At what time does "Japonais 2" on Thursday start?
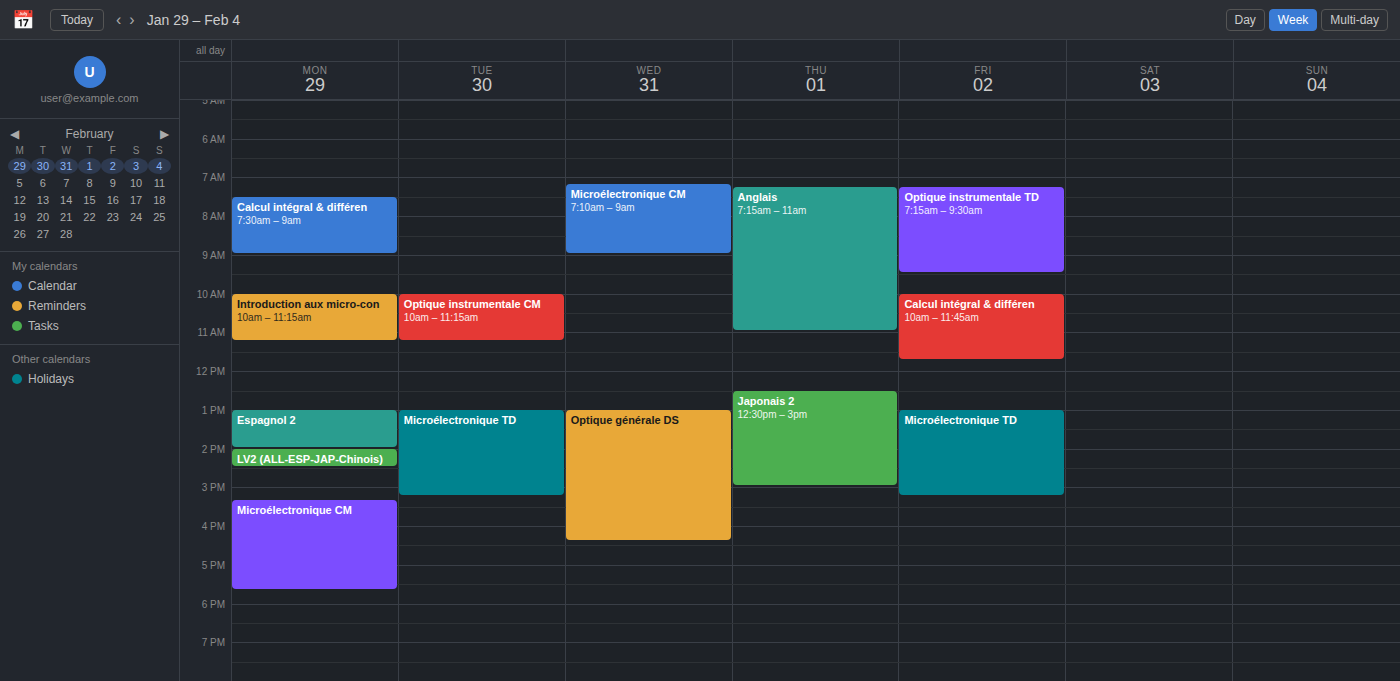
12:30 PM